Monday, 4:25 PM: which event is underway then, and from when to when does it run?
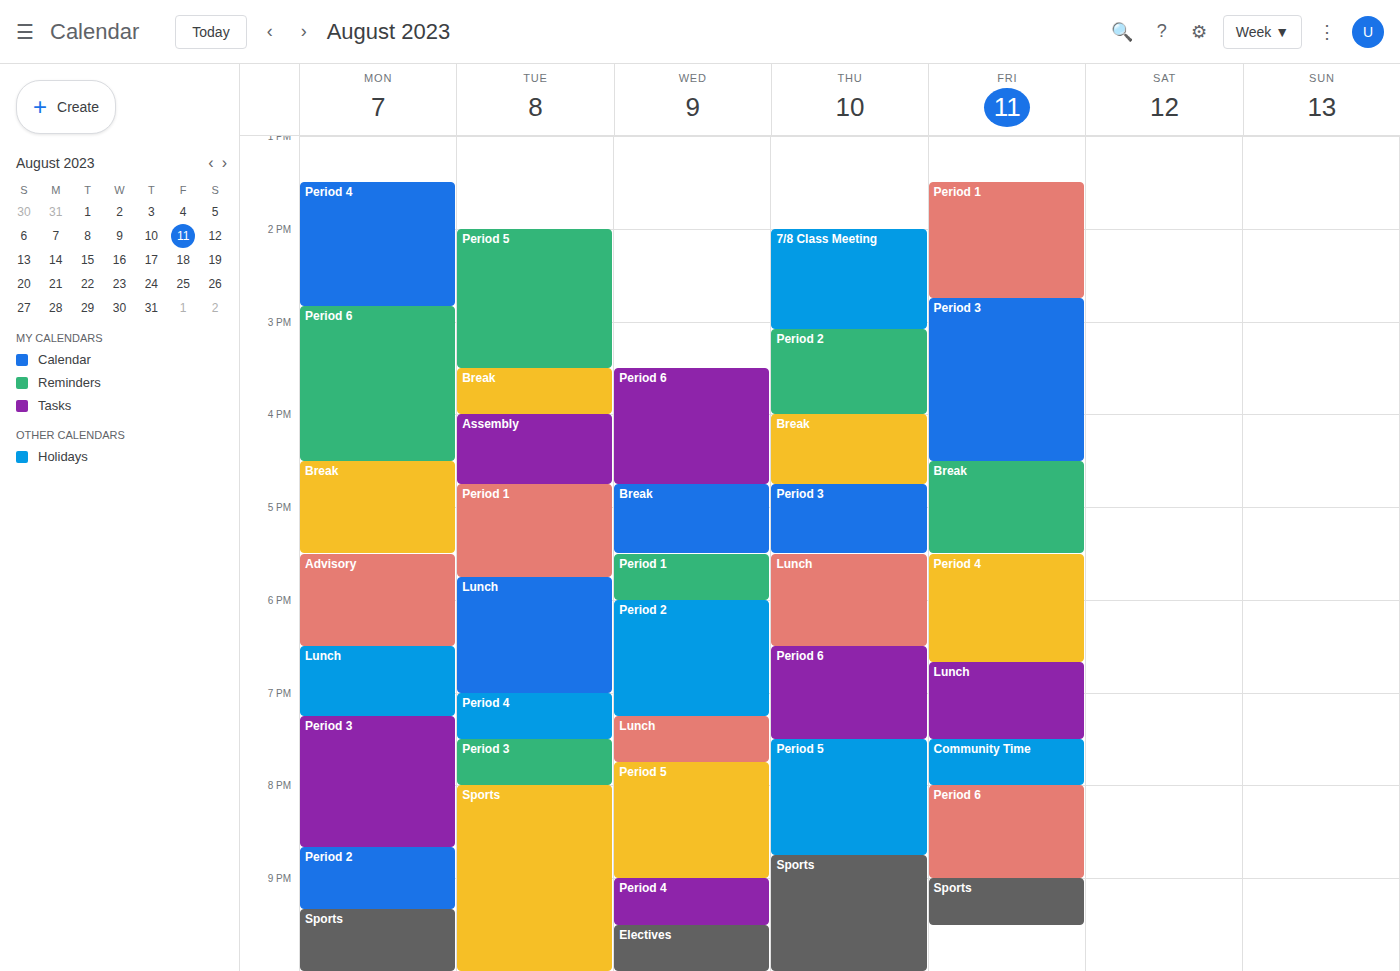
"Period 6", 2:50 PM to 4:30 PM